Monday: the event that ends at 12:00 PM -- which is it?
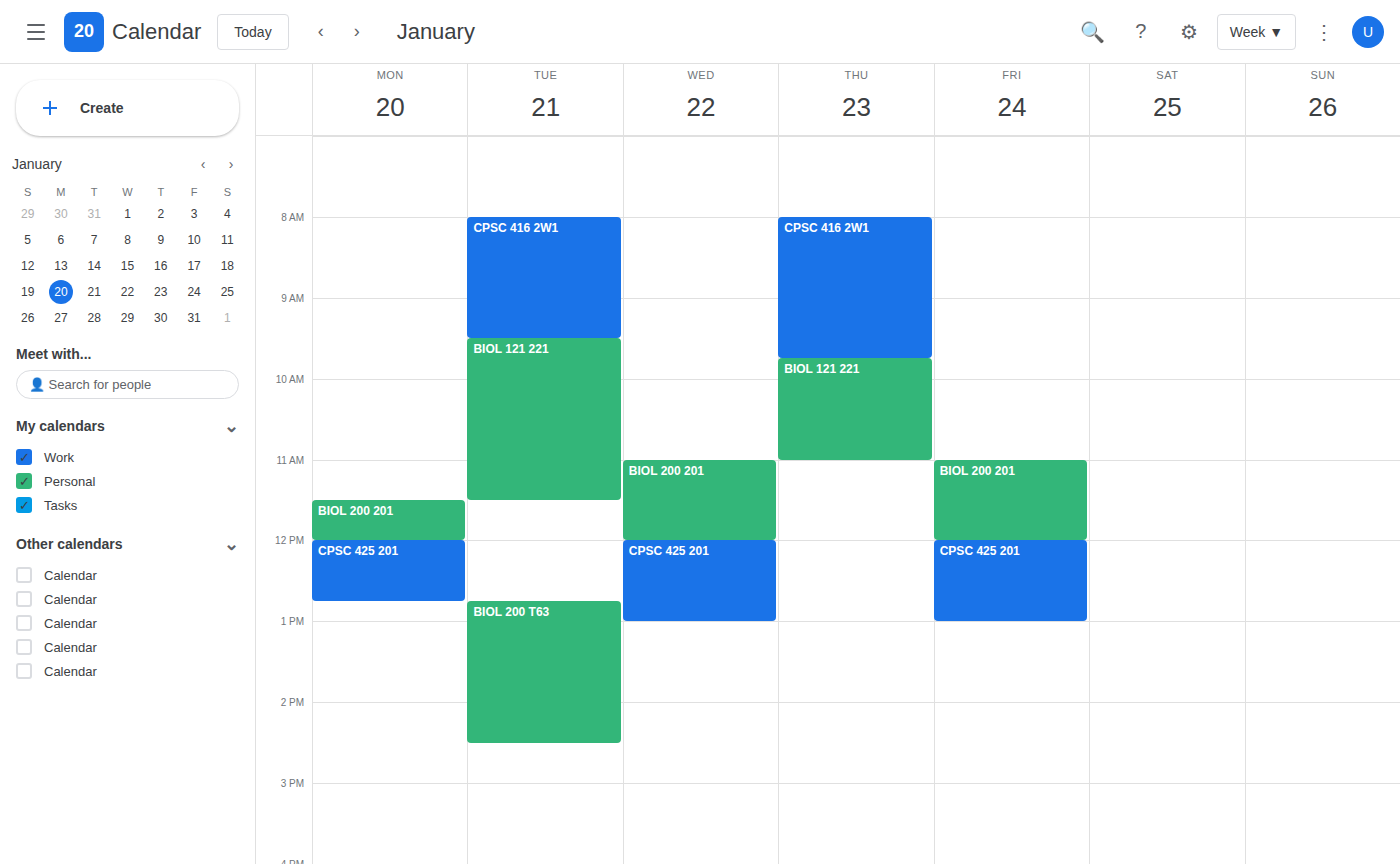
"BIOL 200 201"